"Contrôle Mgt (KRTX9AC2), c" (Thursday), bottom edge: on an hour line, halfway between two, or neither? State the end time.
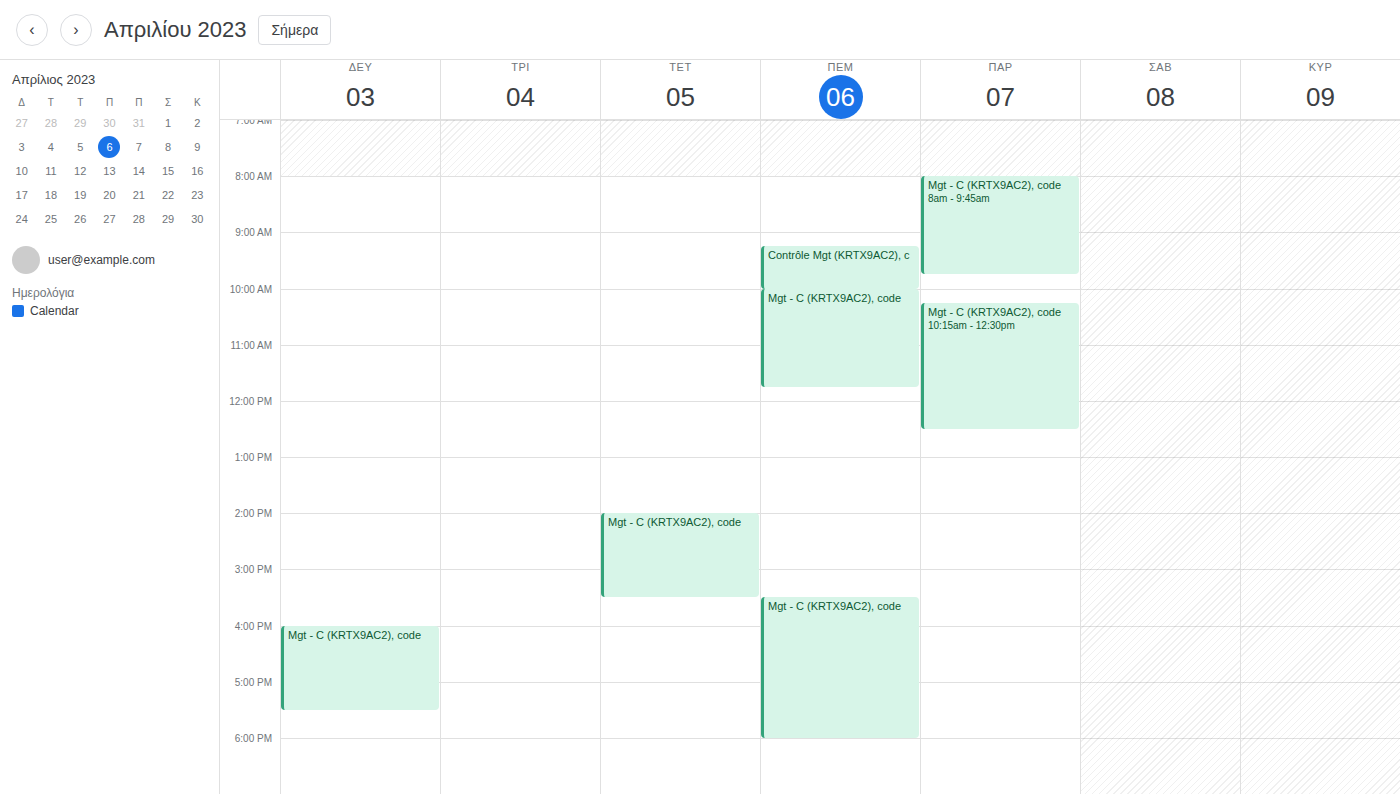
10:00 AM -- exactly on the 10 AM line.